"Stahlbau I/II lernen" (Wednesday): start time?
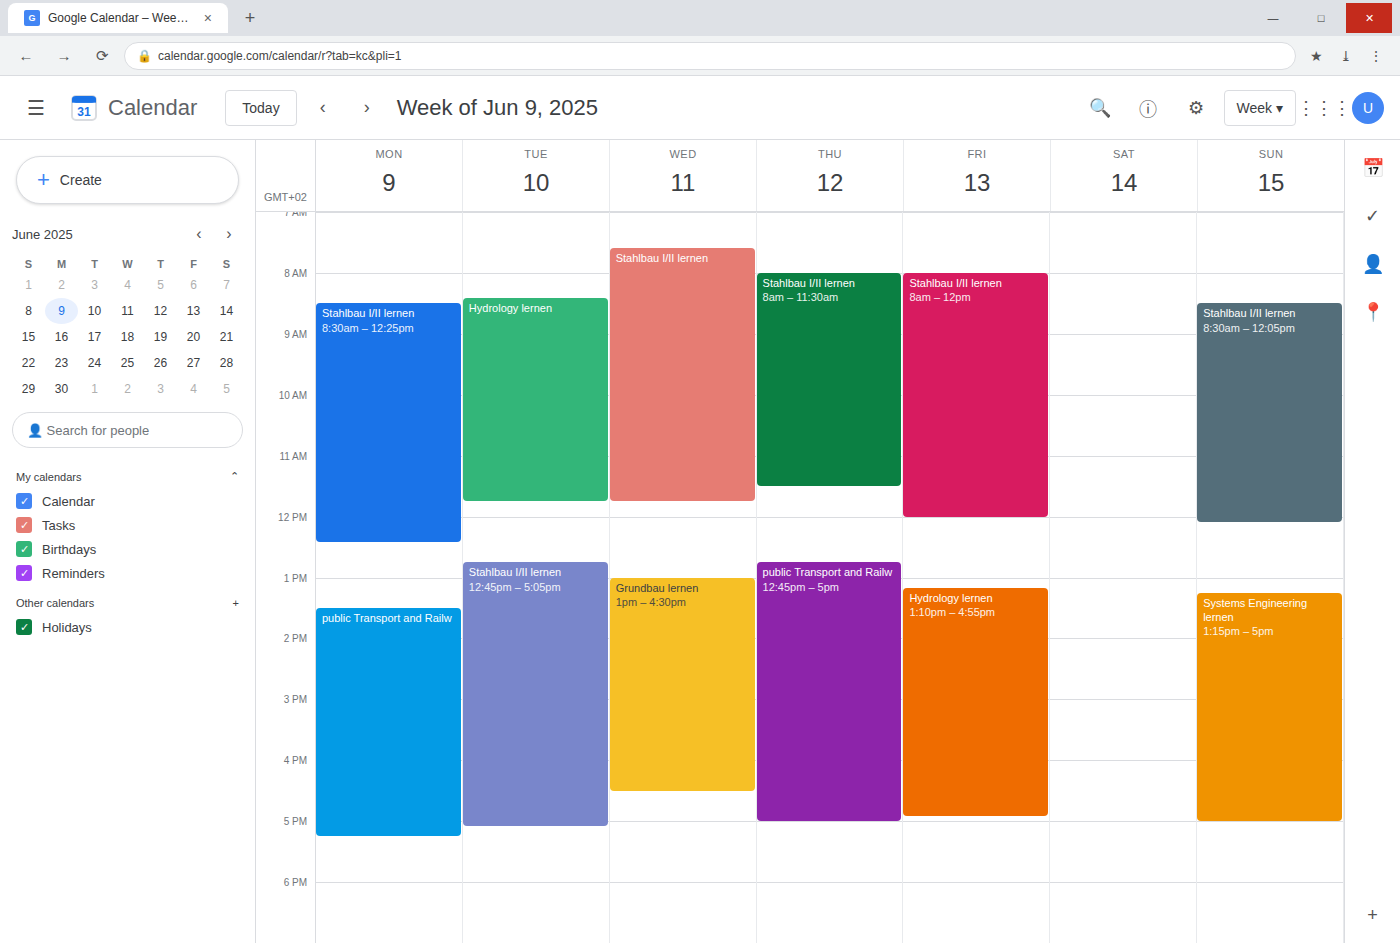
7:35 AM